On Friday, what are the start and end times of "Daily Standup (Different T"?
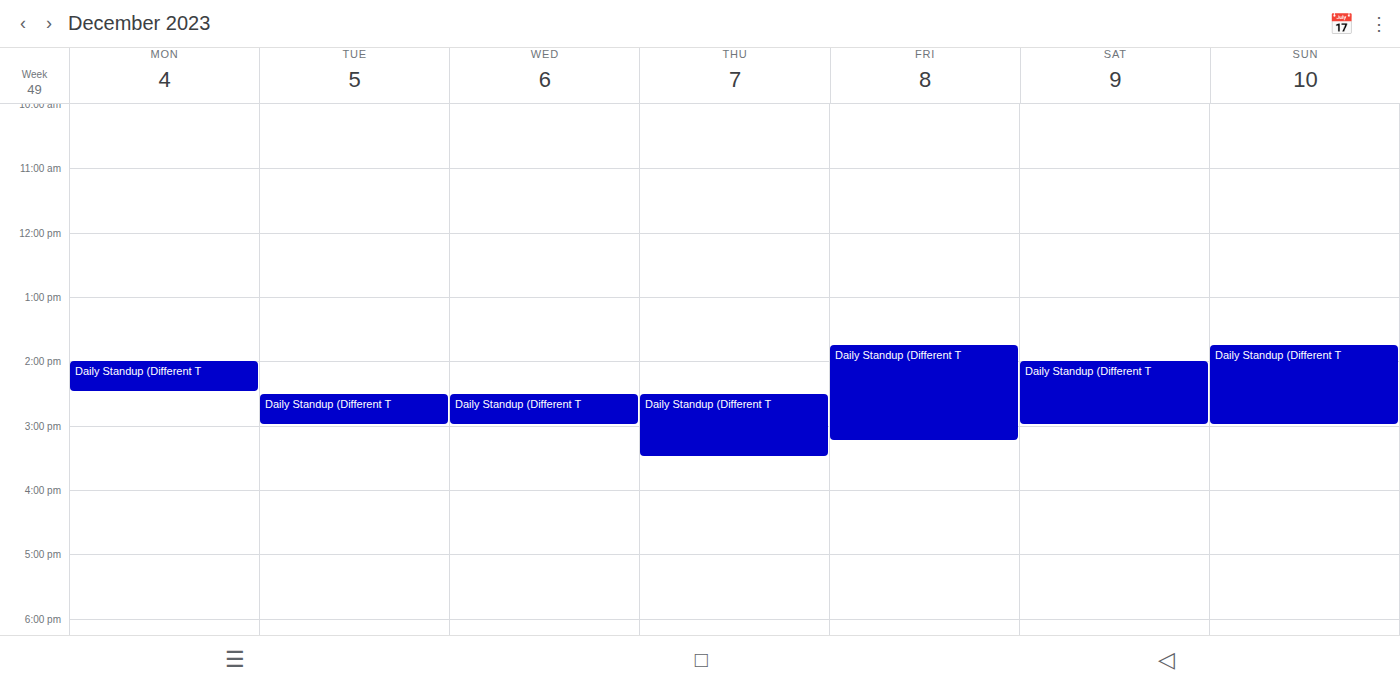
1:45 PM to 3:15 PM